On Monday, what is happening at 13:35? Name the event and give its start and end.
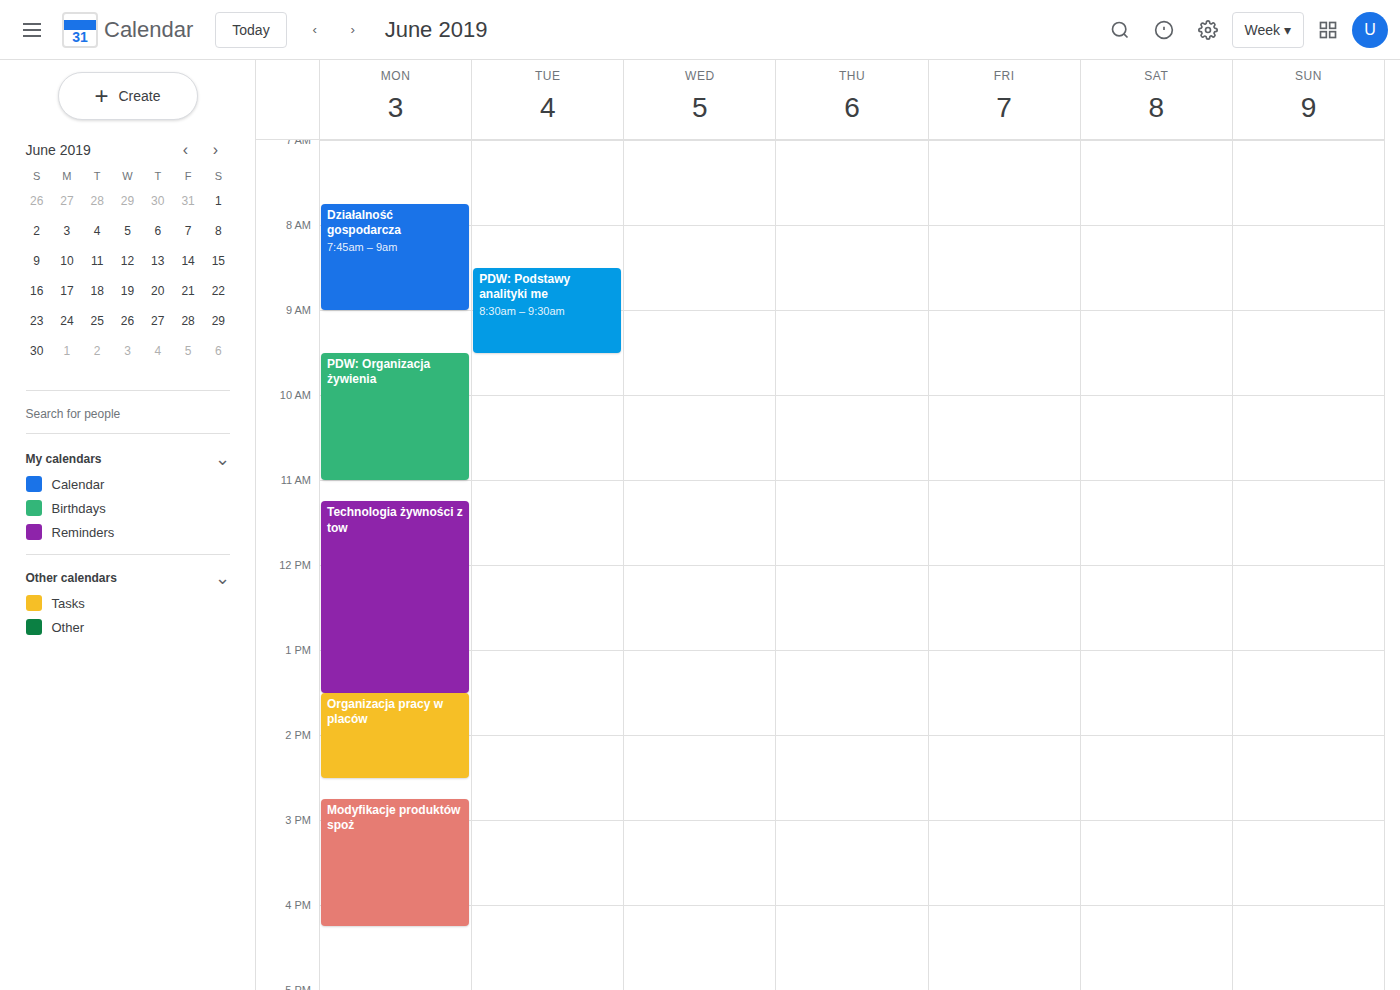
"Organizacja pracy w placów", 13:30 to 14:30